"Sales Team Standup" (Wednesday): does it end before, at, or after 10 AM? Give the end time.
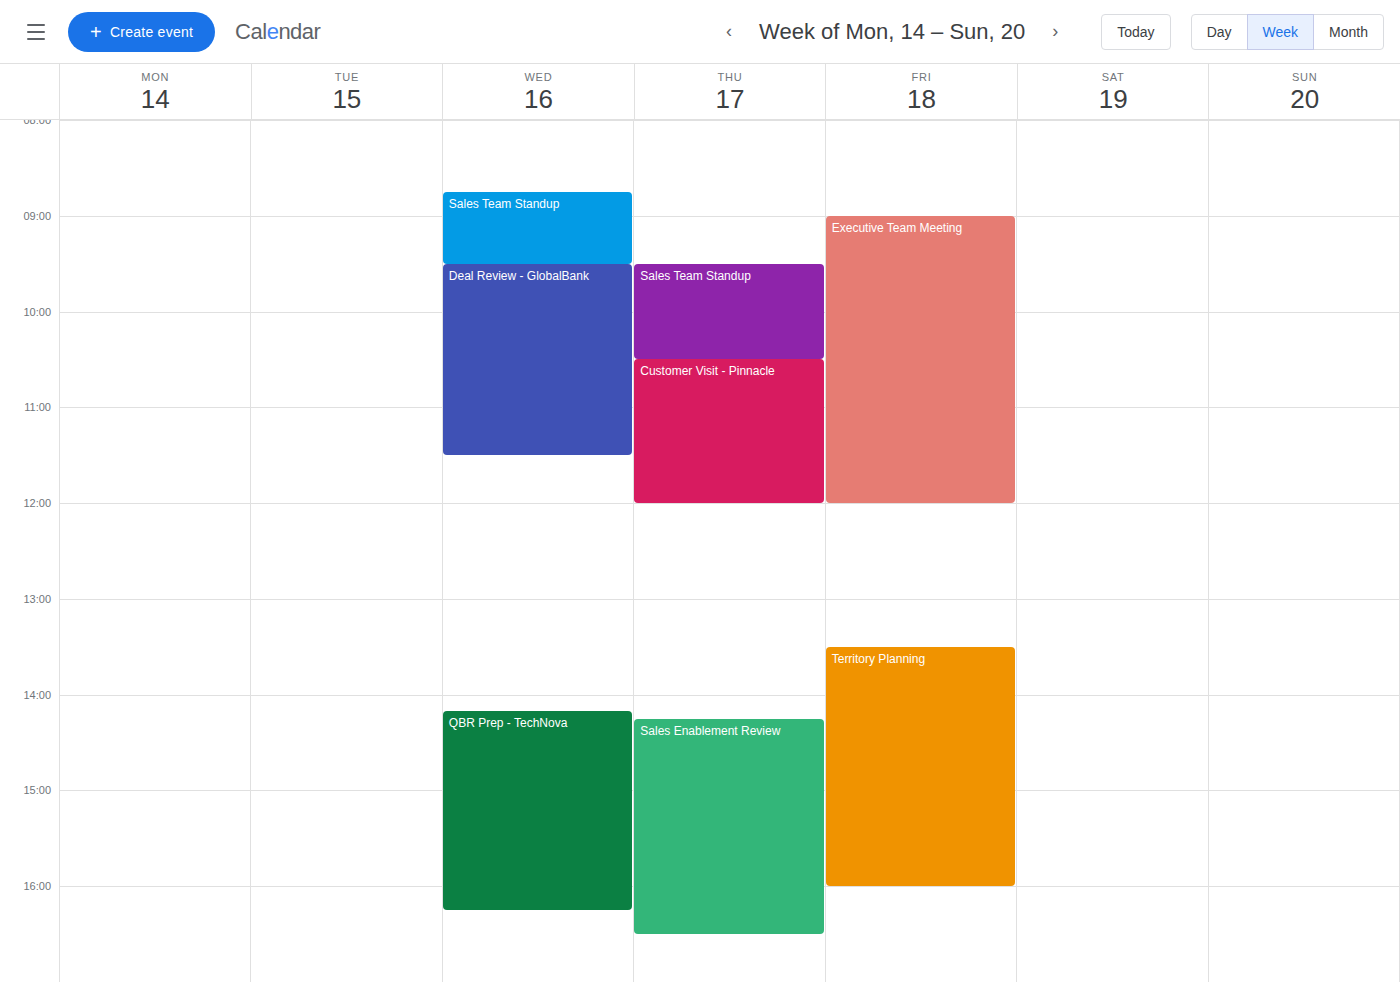
9:30 AM -- before 10 AM, 30 minutes above the 10 AM line.